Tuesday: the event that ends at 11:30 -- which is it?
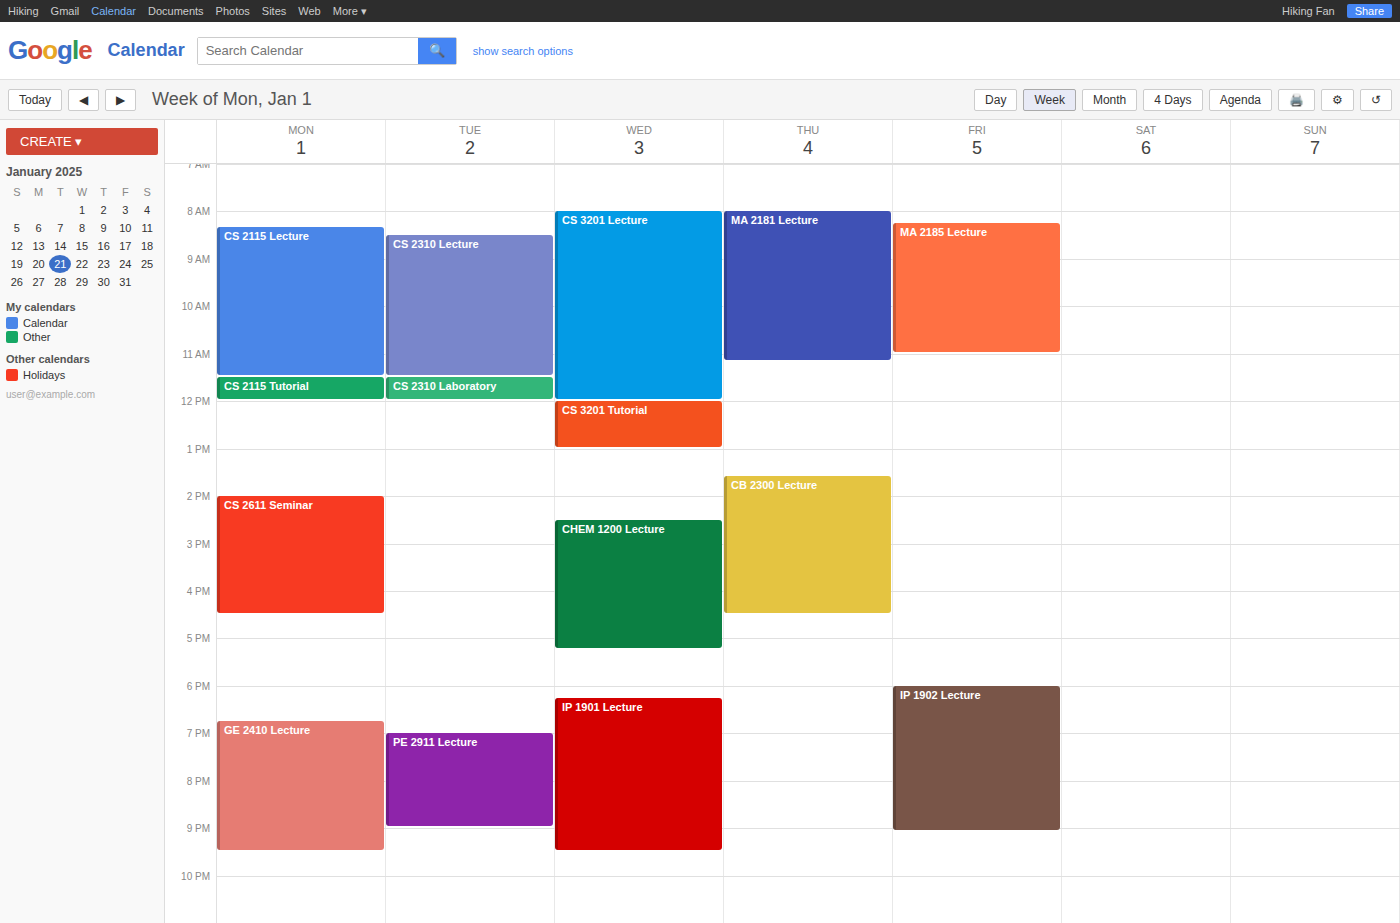
"CS 2310 Lecture"